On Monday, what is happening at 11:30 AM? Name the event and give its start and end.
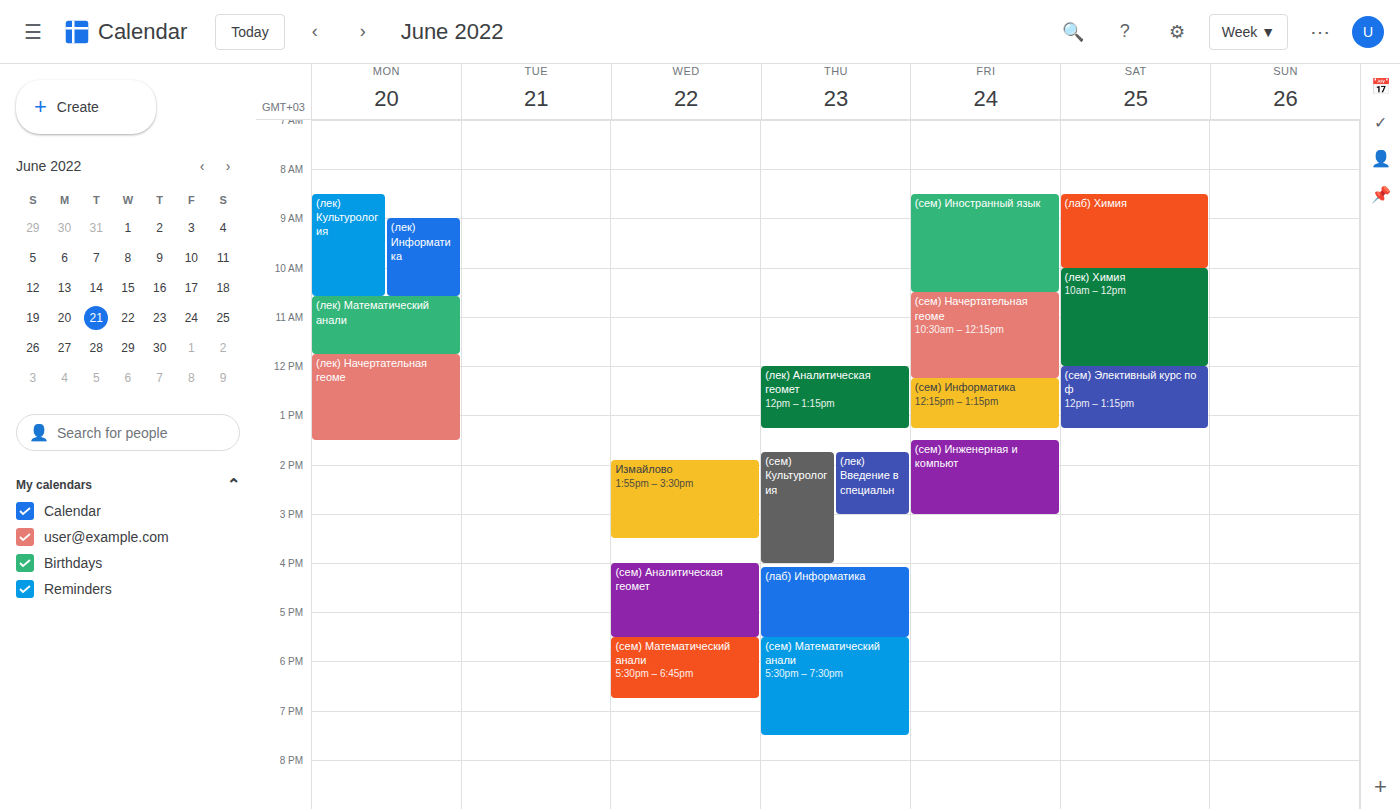
"(лек) Математический анали", 10:35 AM to 11:45 AM